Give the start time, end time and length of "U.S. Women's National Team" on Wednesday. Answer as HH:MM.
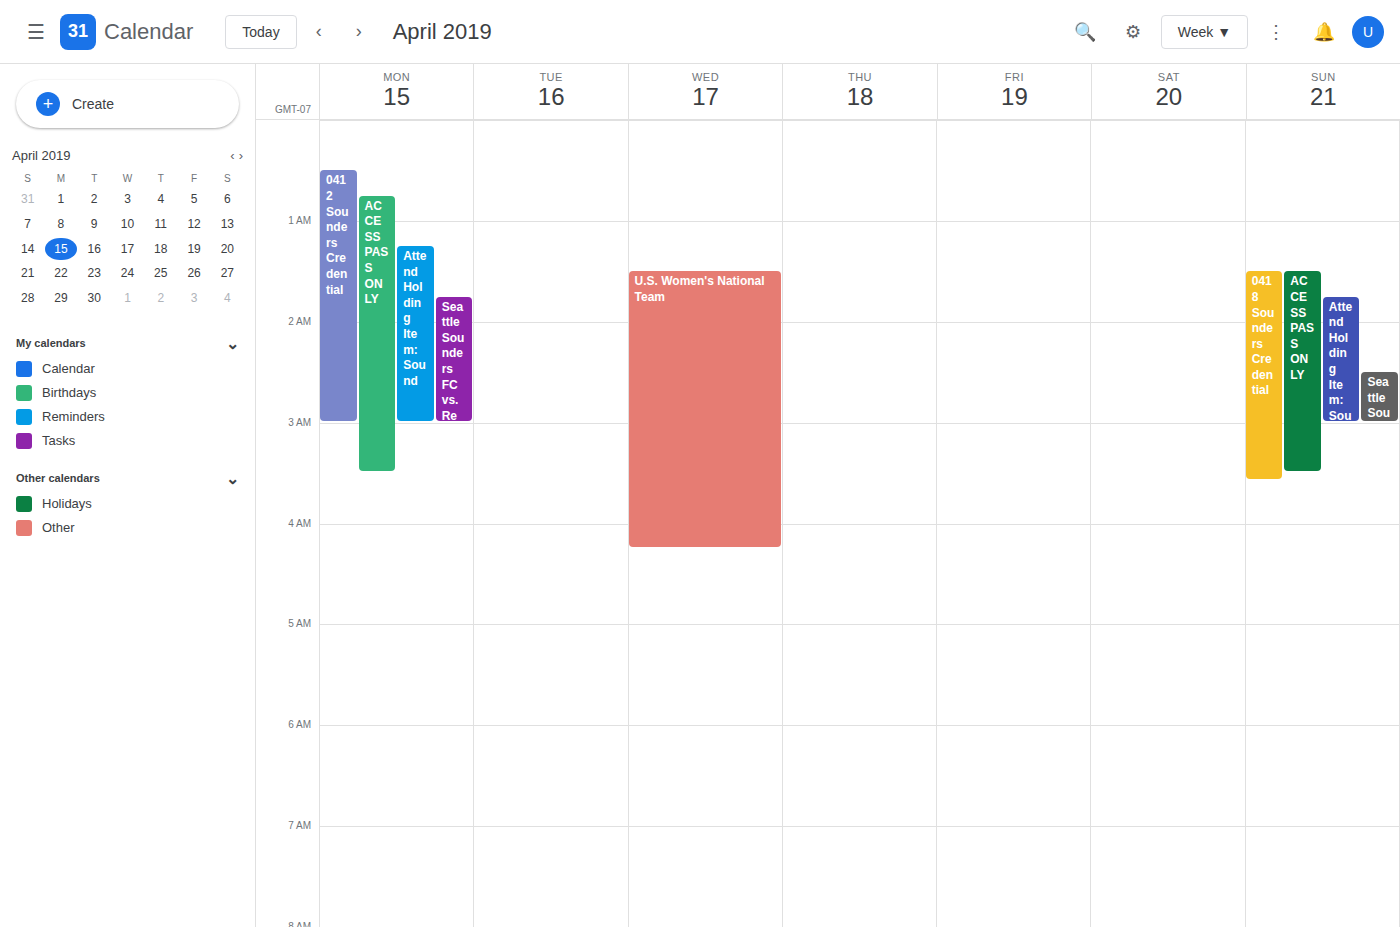
01:30 to 04:15, 2 hours 45 minutes